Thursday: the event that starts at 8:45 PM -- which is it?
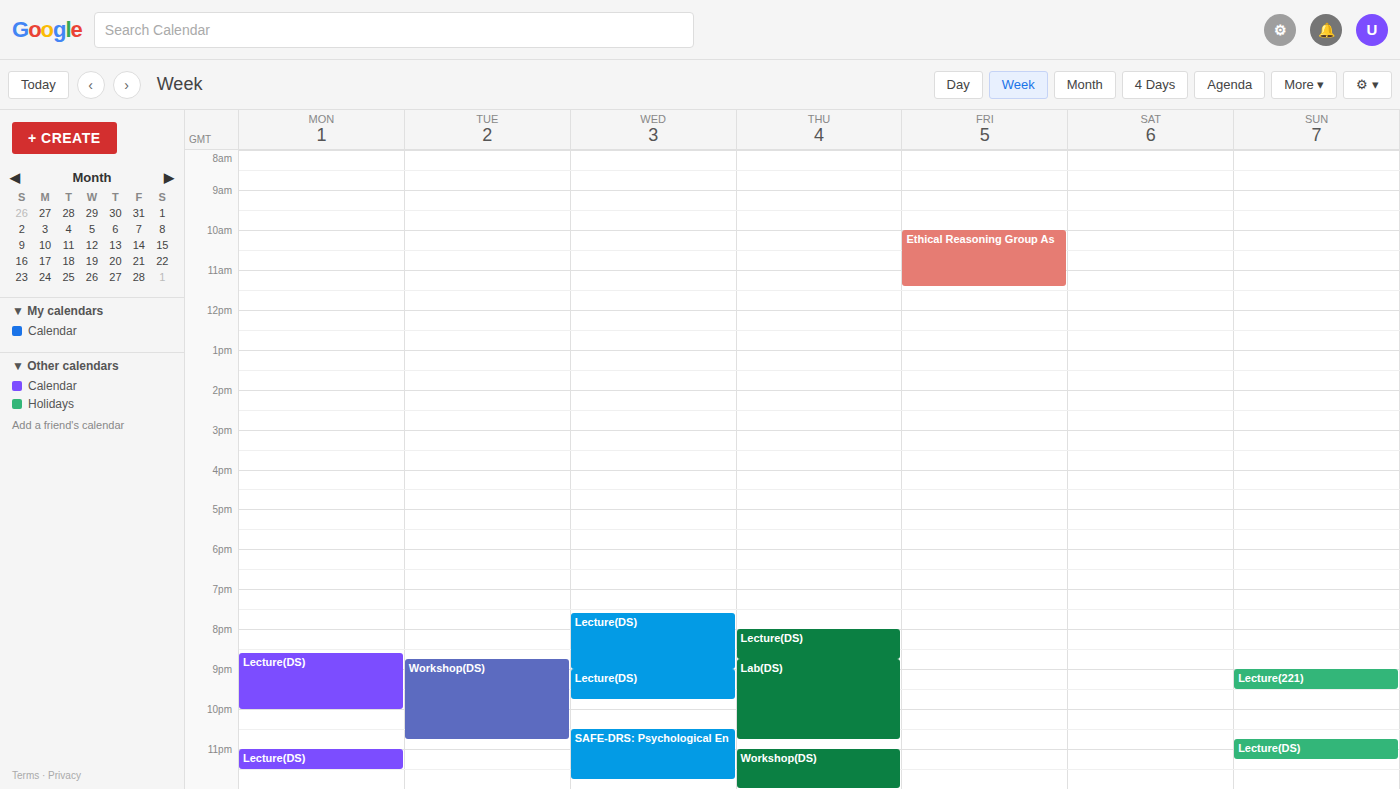
"Lab(DS)"